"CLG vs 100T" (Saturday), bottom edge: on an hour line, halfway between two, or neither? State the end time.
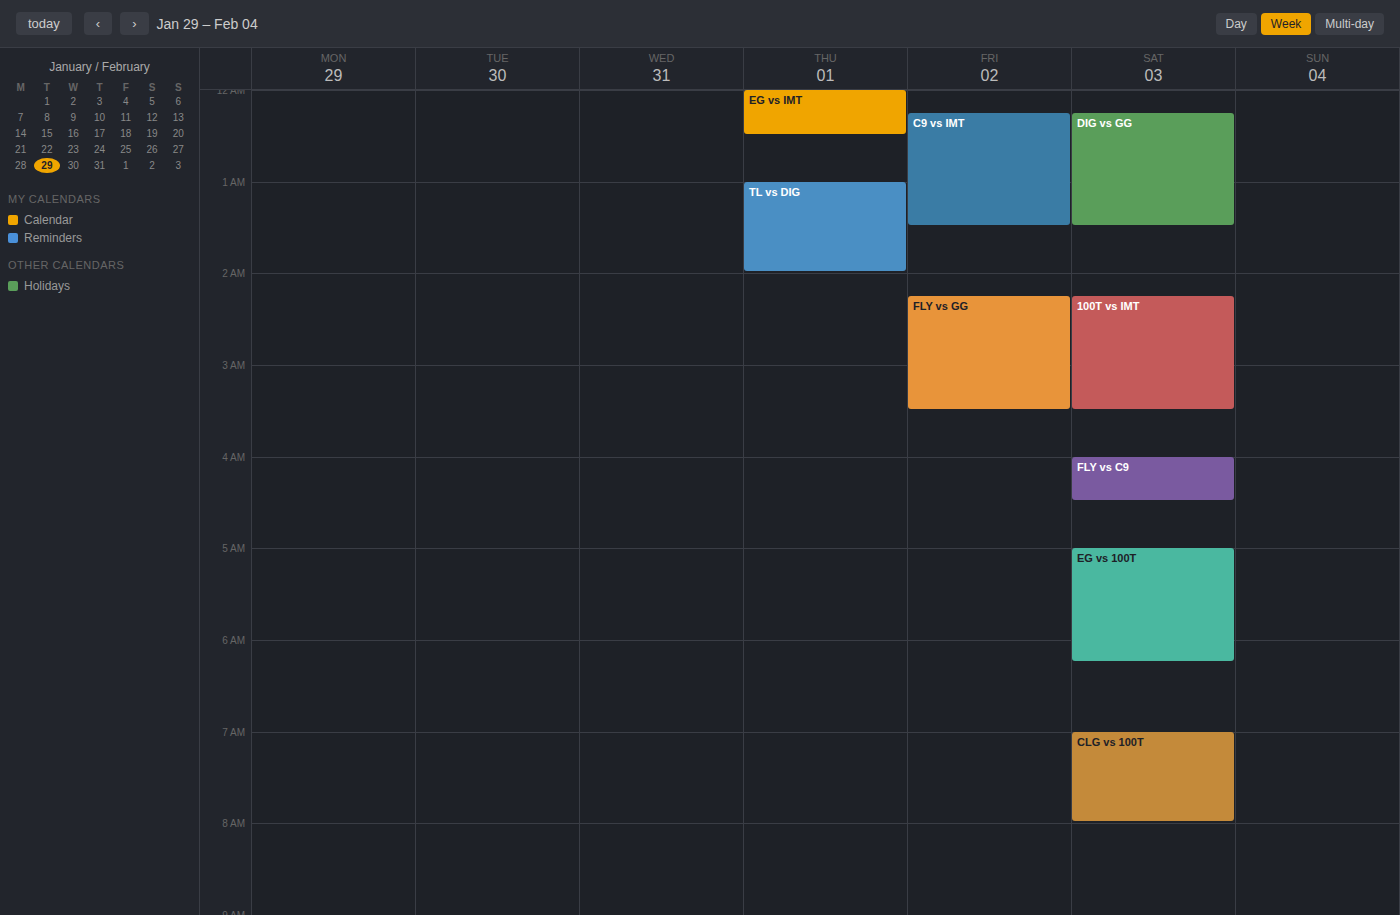
8:00 AM -- exactly on the 8 AM line.